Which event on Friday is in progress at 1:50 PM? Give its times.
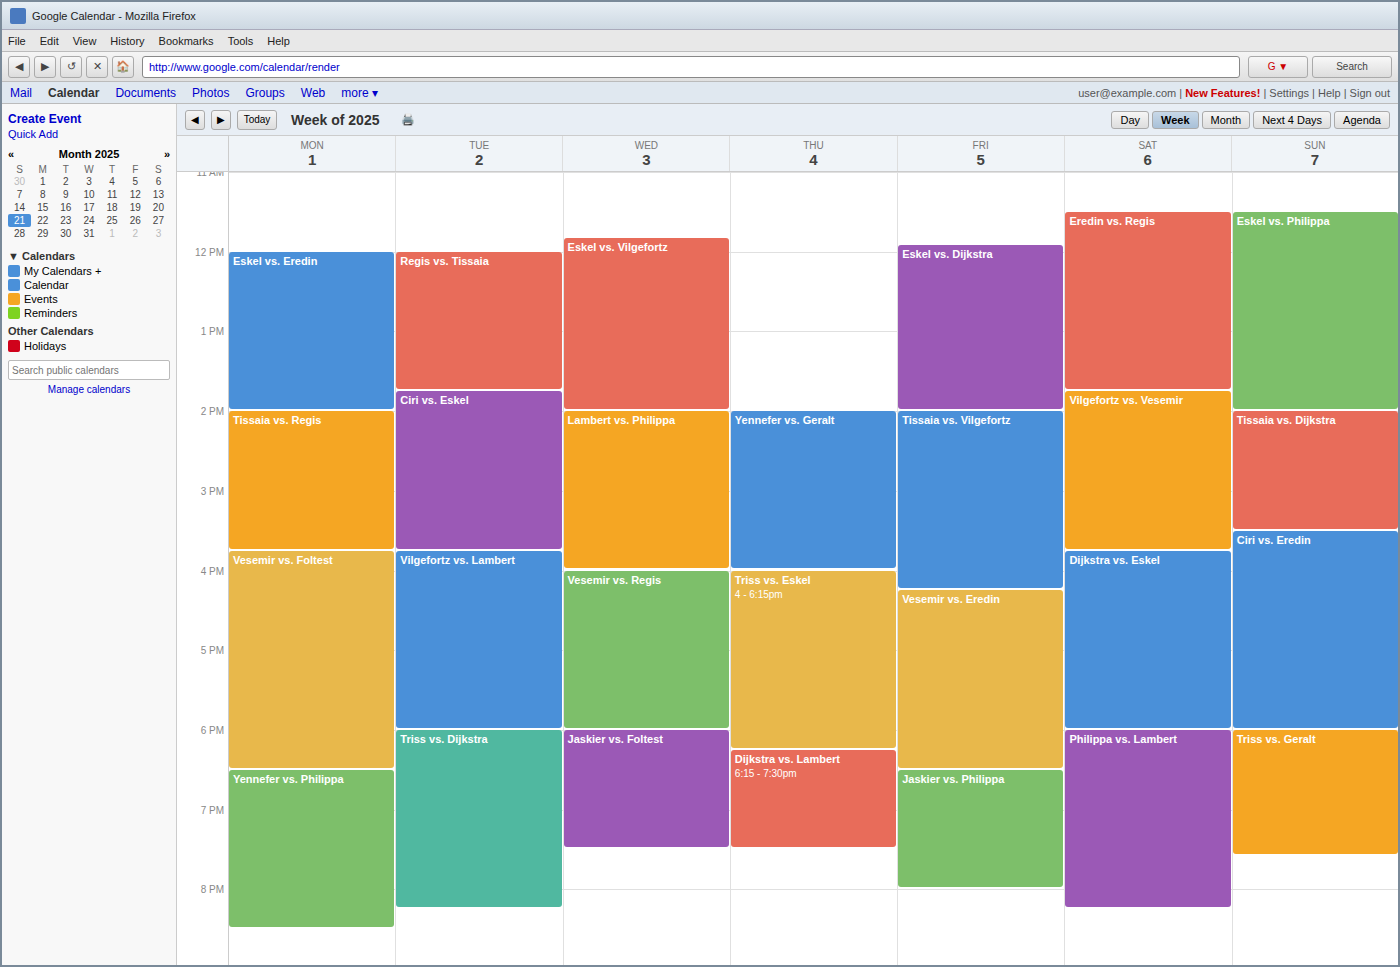
"Eskel vs. Dijkstra", 11:55 AM to 2:00 PM